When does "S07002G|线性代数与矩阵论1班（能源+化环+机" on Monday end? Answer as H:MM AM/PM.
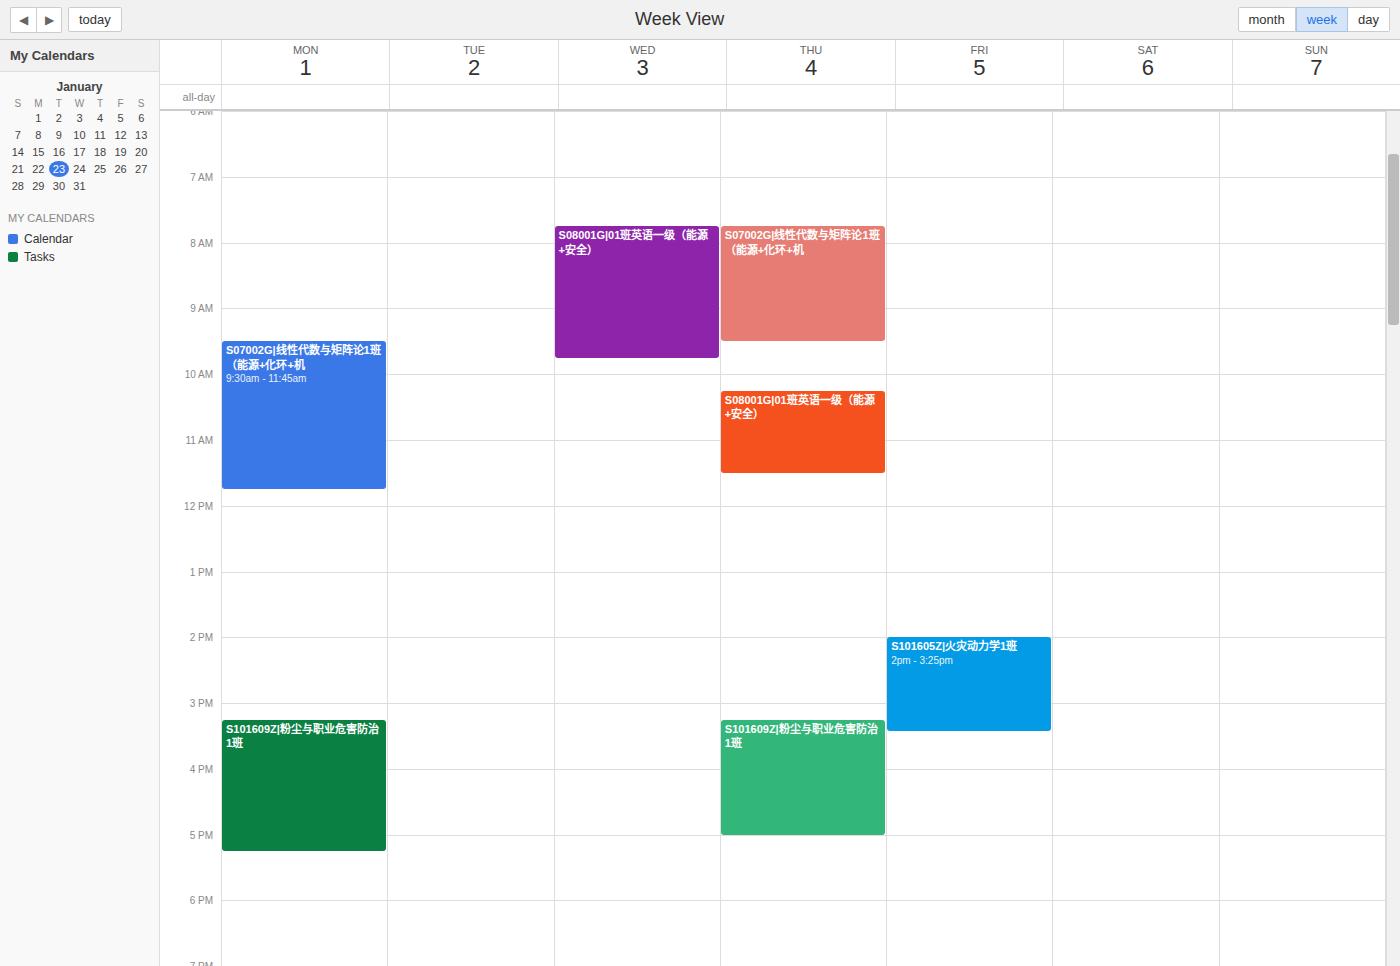
11:45 AM